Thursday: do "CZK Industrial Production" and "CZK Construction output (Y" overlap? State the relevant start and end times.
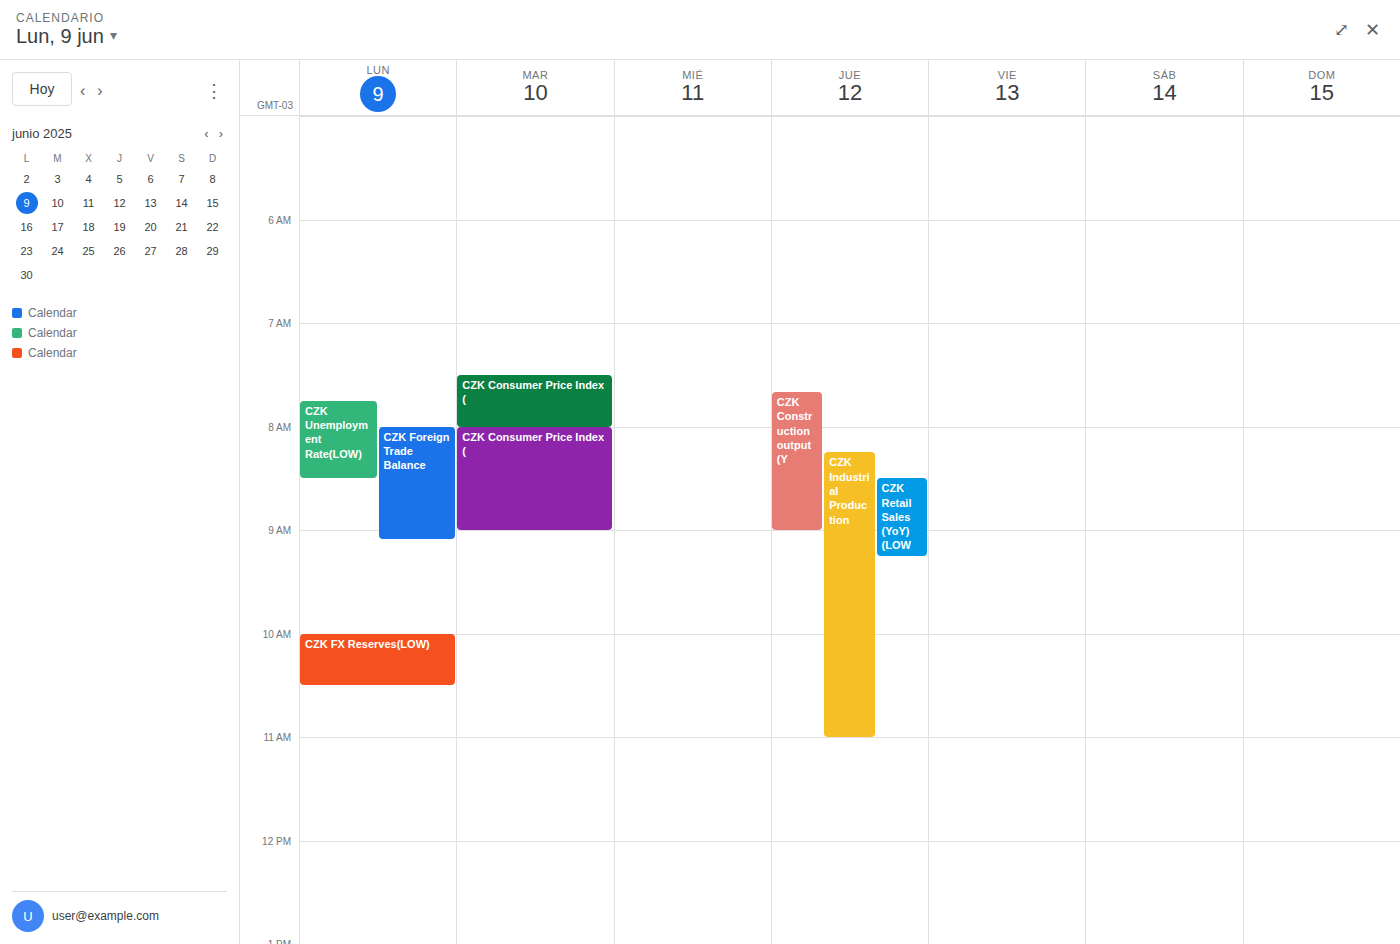
"CZK Industrial Production" starts at 8:15 AM, before "CZK Construction output (Y" ends at 9:00 AM -- they overlap.